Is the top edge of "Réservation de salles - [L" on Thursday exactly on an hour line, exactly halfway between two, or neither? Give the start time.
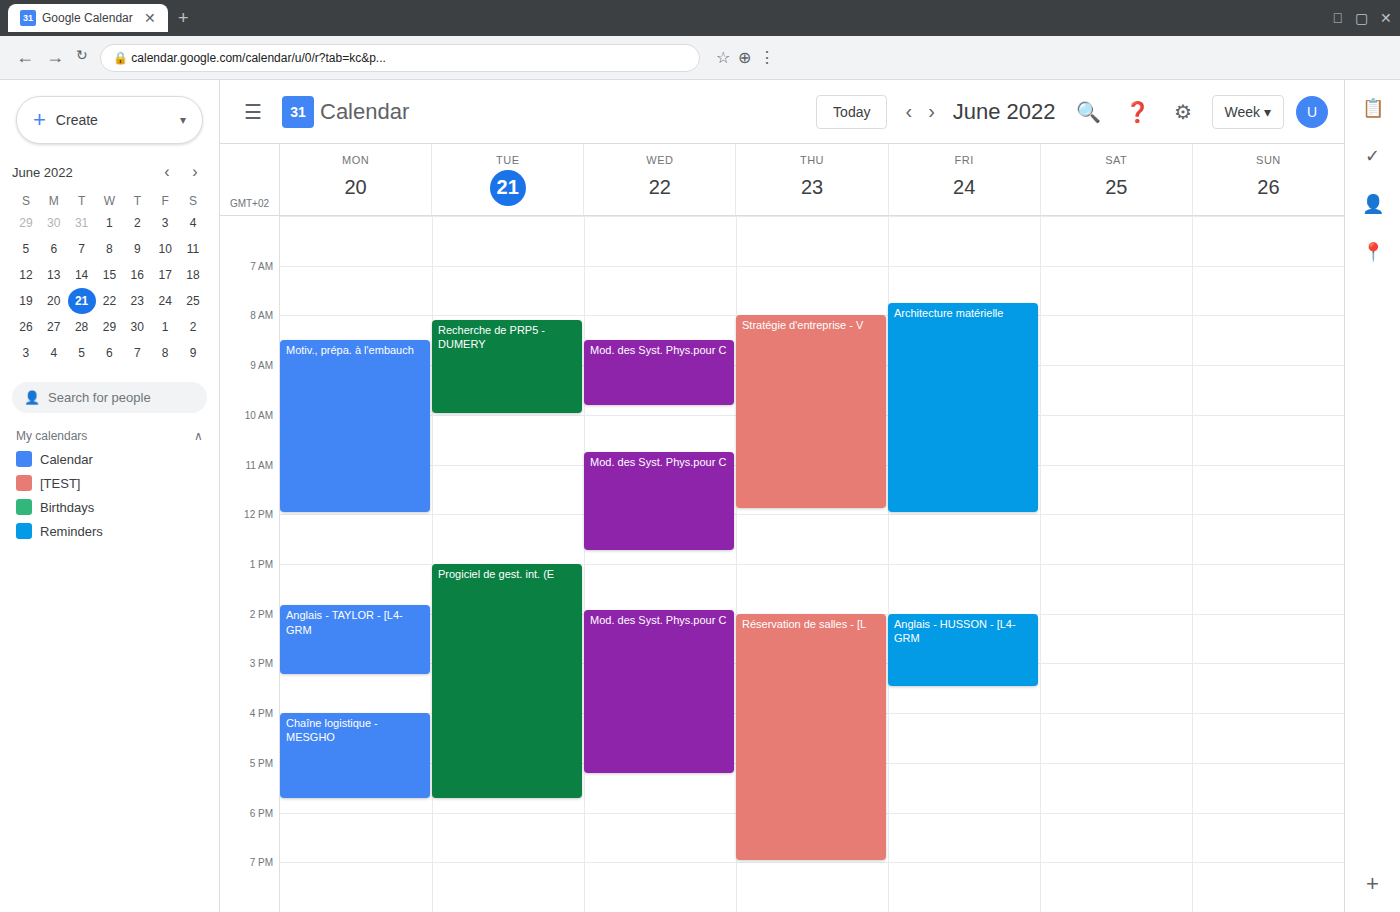
2:00 PM -- exactly on the 2 PM line.